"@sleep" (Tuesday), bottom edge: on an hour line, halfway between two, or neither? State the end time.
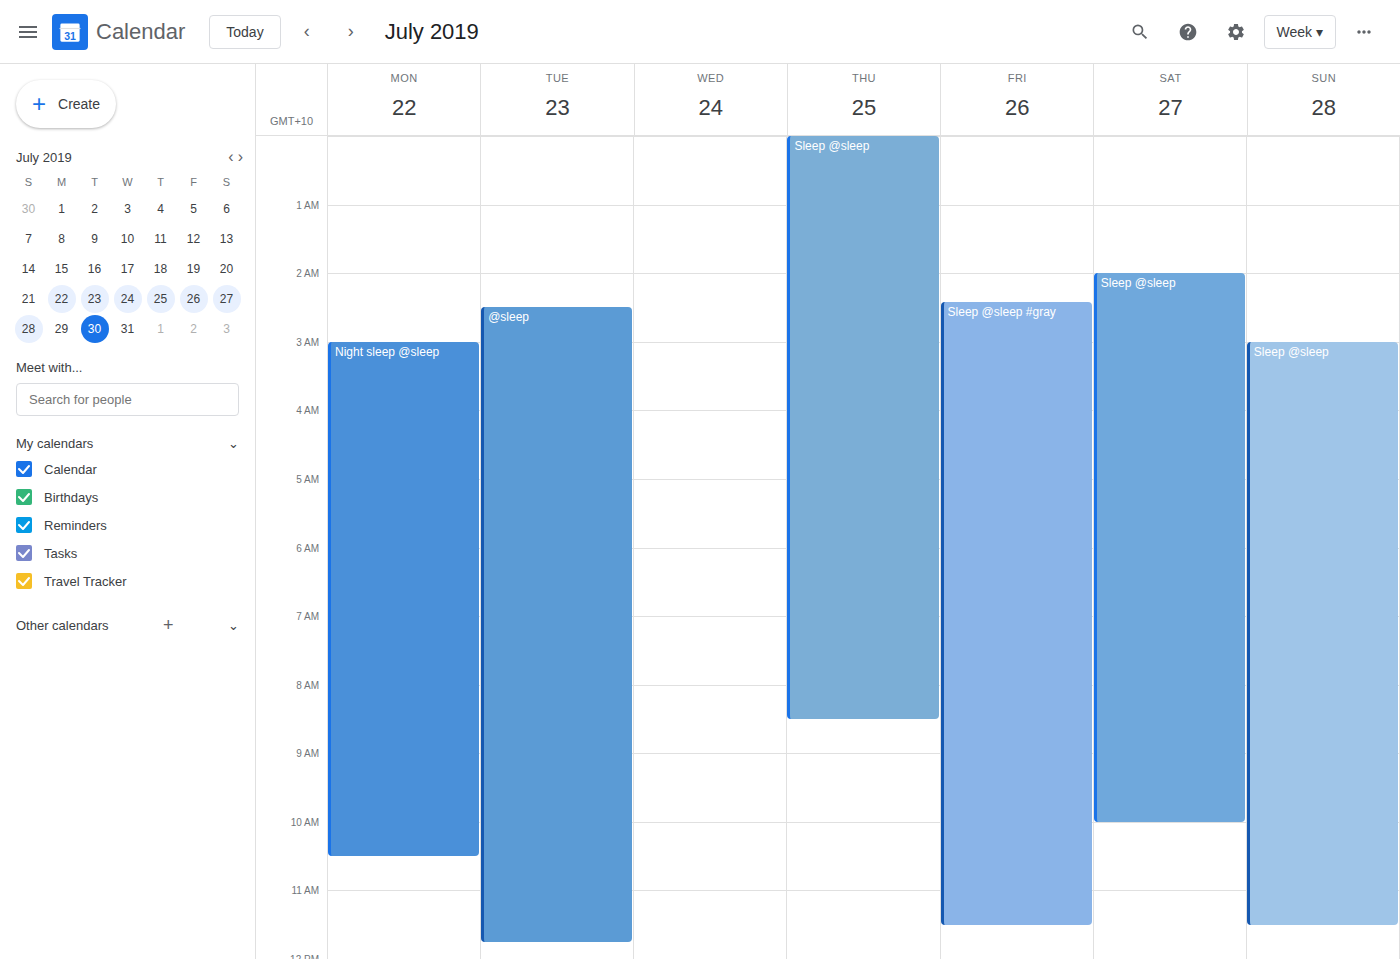
11:45 AM -- neither: three quarters of the way from the 11 AM line to the 12 PM line.